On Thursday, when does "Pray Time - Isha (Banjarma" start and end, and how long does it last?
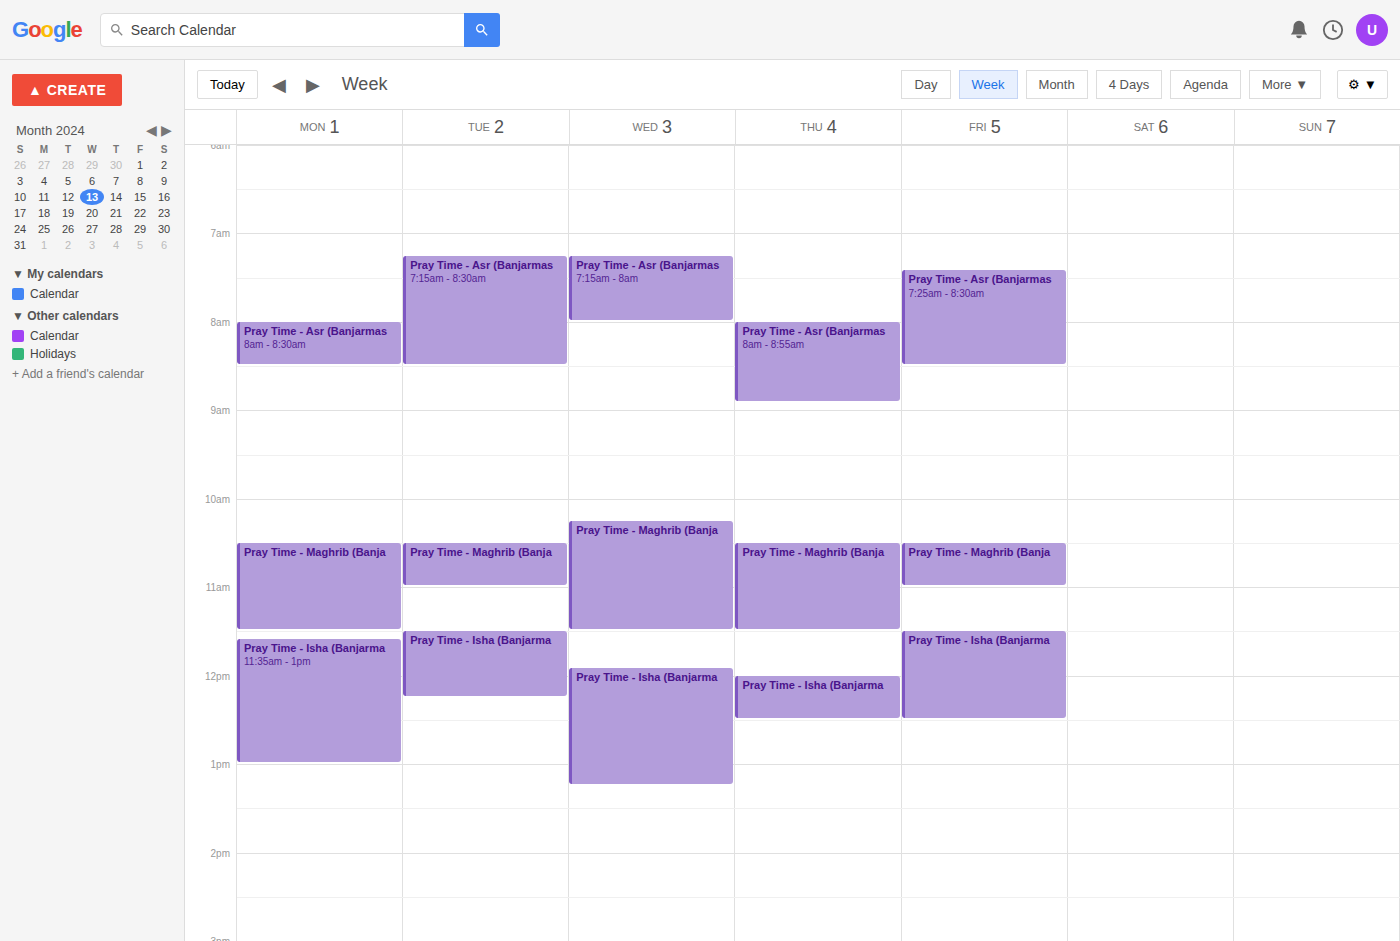
12:00 PM to 12:30 PM, 30 minutes